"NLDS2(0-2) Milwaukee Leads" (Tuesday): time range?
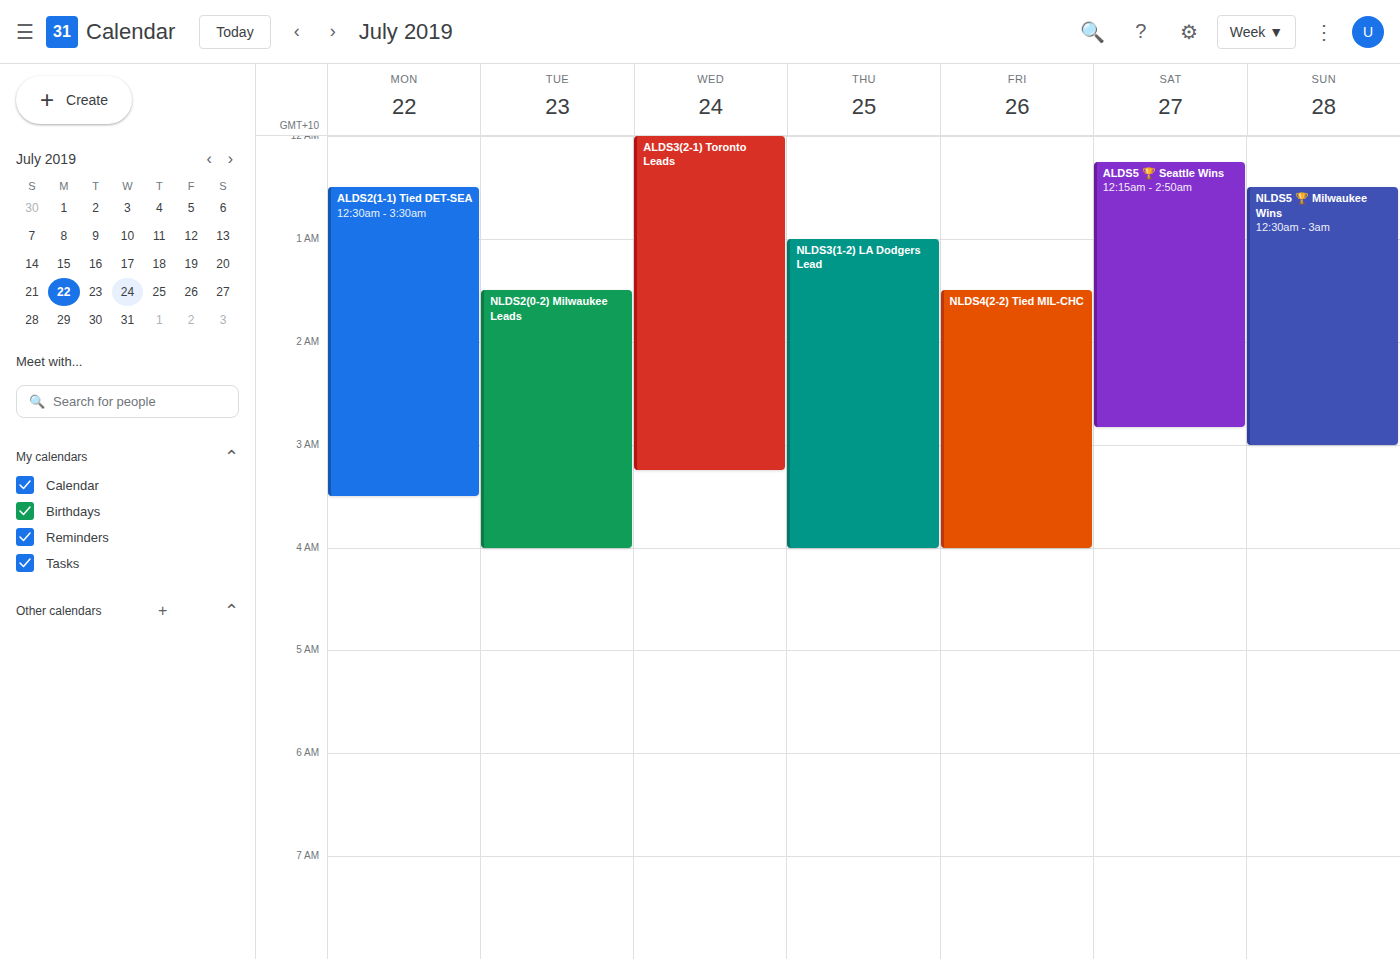
01:30 to 04:00